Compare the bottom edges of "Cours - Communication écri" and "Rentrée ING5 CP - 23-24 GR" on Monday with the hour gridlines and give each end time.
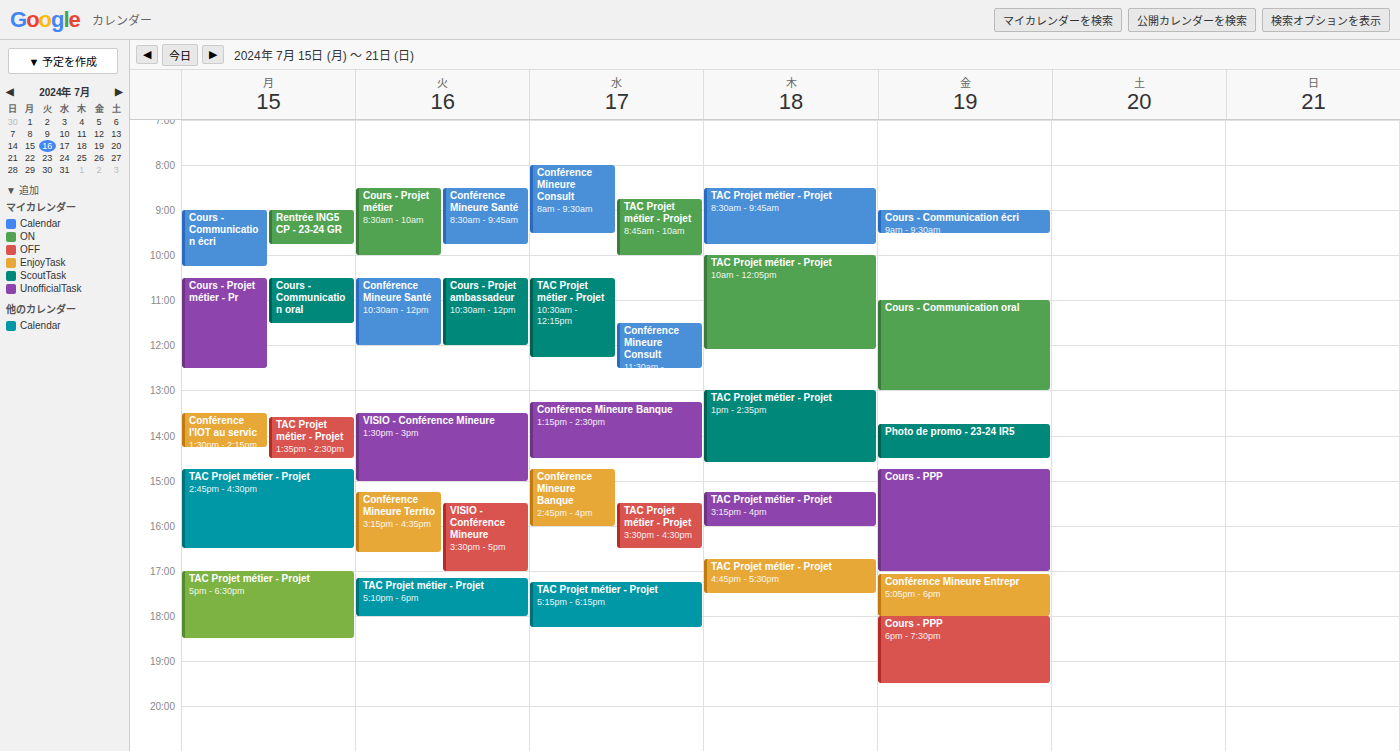
"Cours - Communication écri": 10:15 AM, neither: a quarter of the way from the 10 AM line to the 11 AM line. "Rentrée ING5 CP - 23-24 GR": 9:45 AM, neither: three quarters of the way from the 9 AM line to the 10 AM line.